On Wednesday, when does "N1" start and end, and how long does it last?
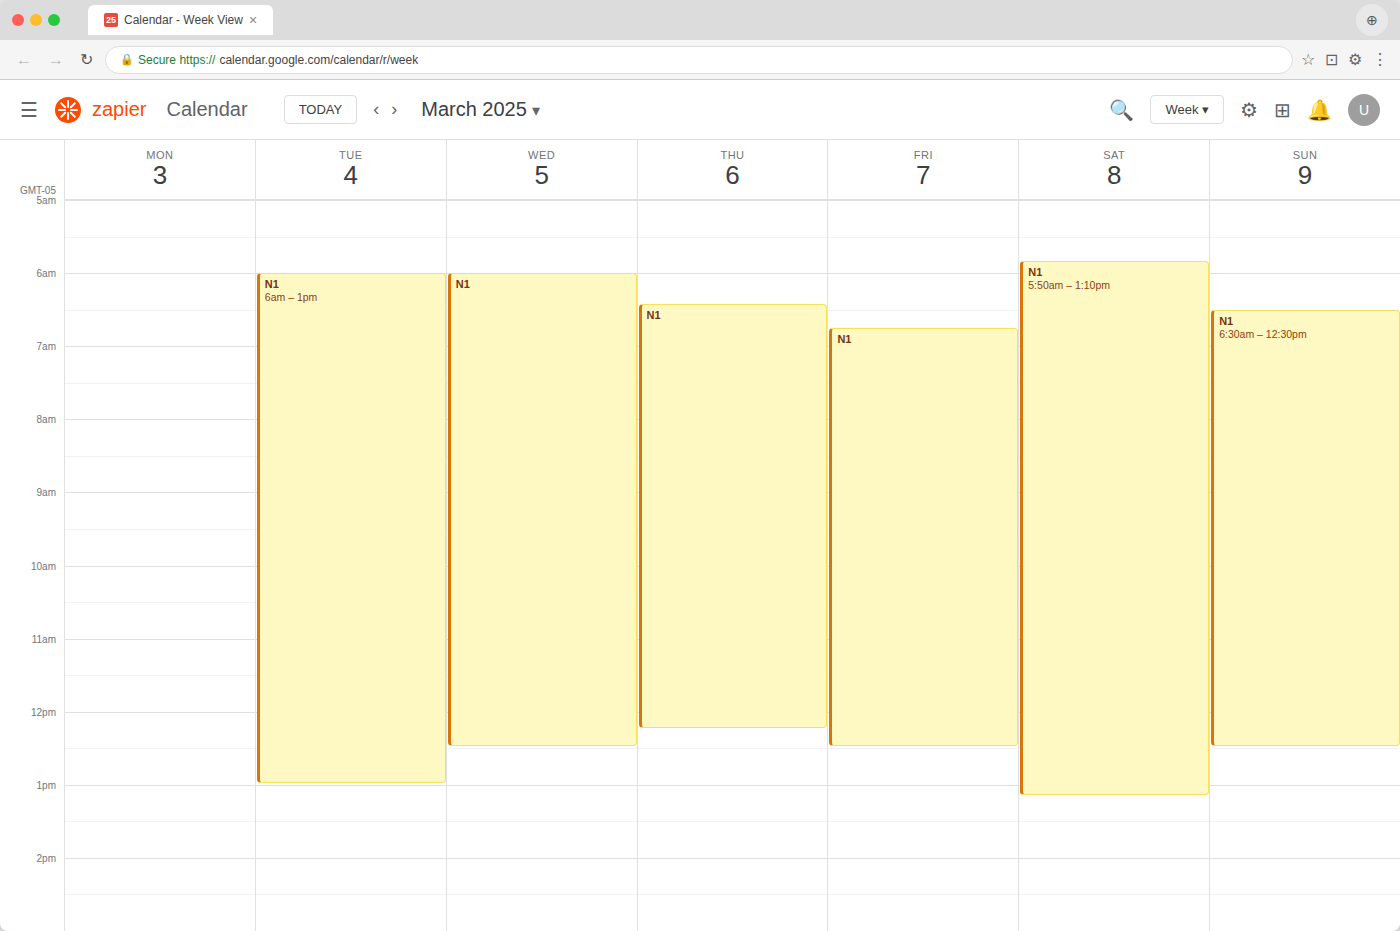
6:00 AM to 12:30 PM, 6 hours 30 minutes